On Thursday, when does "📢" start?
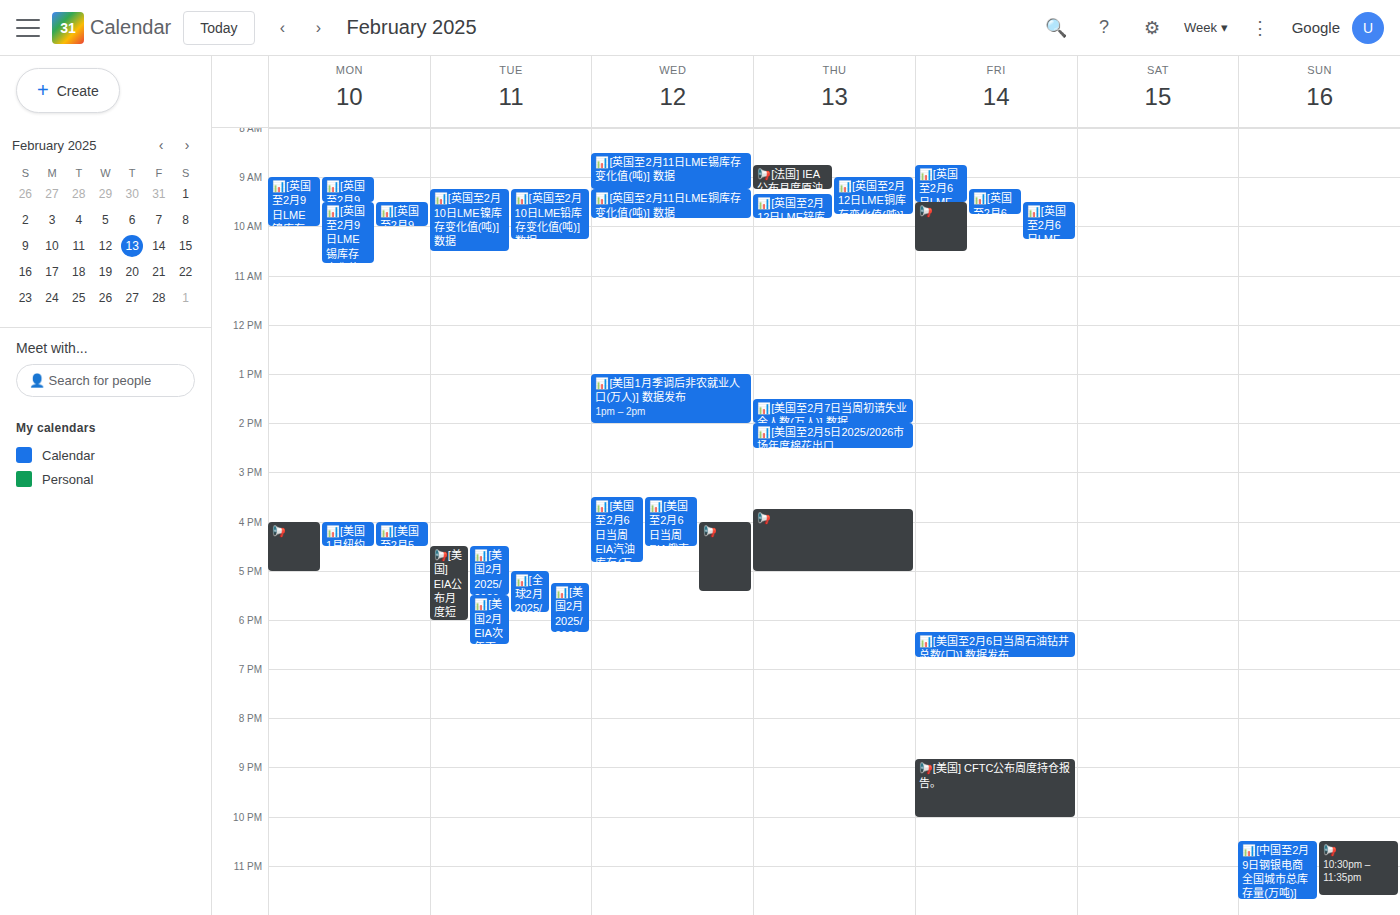
15:45